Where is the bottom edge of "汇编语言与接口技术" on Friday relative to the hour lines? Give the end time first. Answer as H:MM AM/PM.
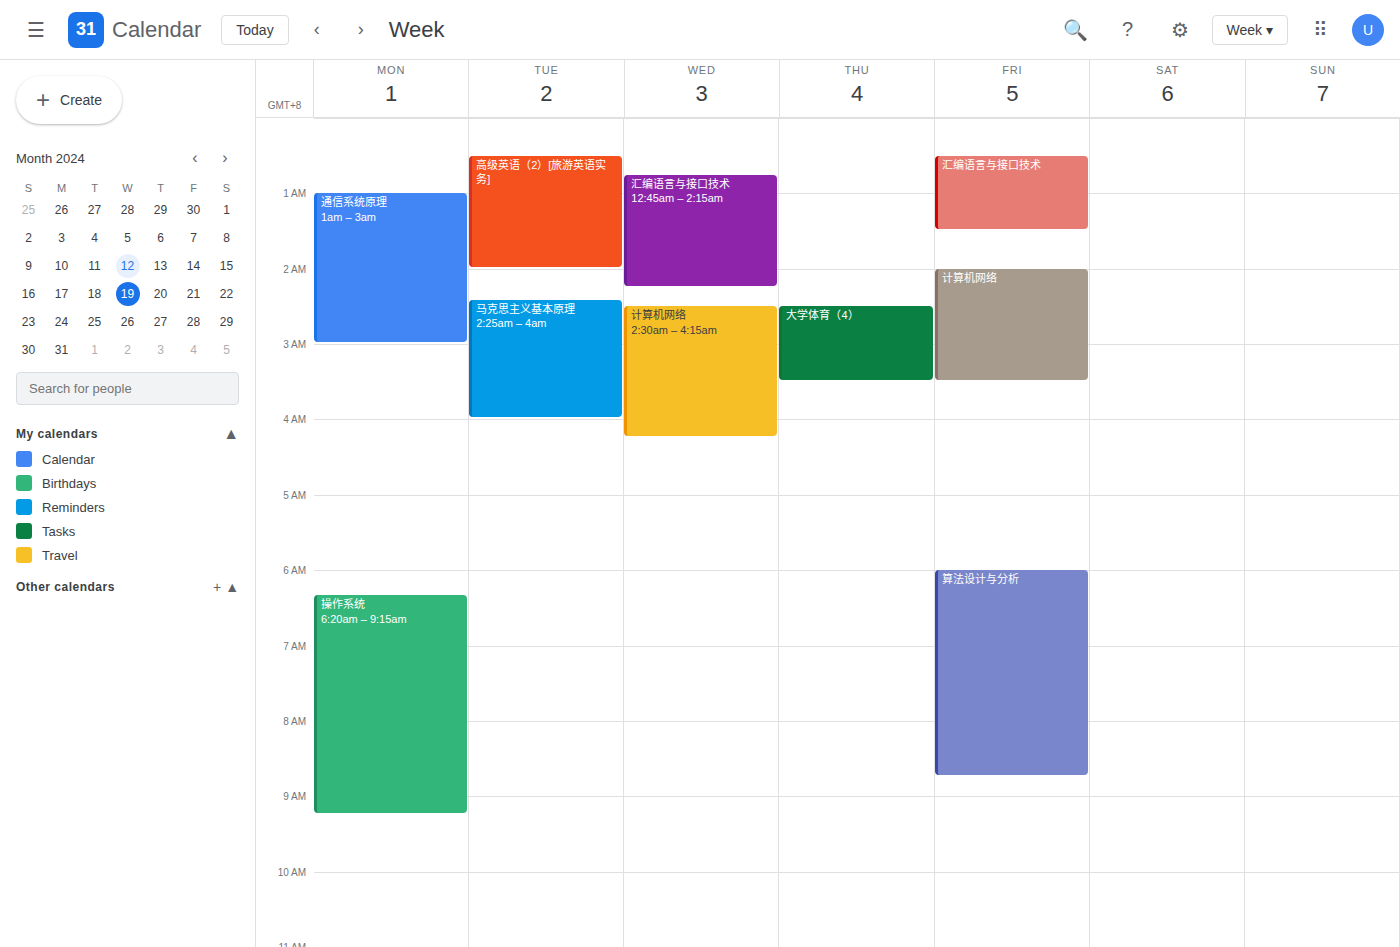
1:30 AM -- halfway between the 1 AM and 2 AM lines.